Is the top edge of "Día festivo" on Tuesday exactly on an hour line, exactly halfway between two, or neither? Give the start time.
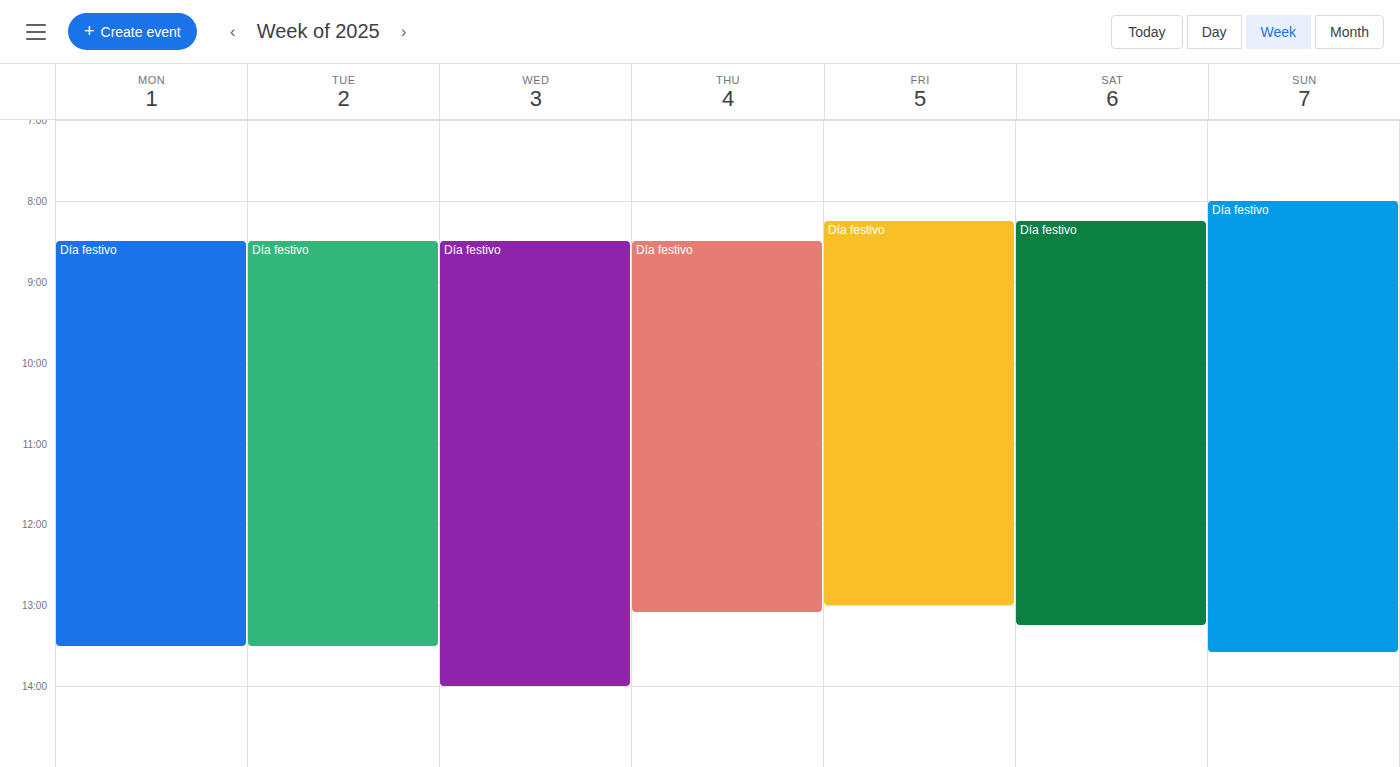
8:30 AM -- halfway between the 8 AM and 9 AM lines.